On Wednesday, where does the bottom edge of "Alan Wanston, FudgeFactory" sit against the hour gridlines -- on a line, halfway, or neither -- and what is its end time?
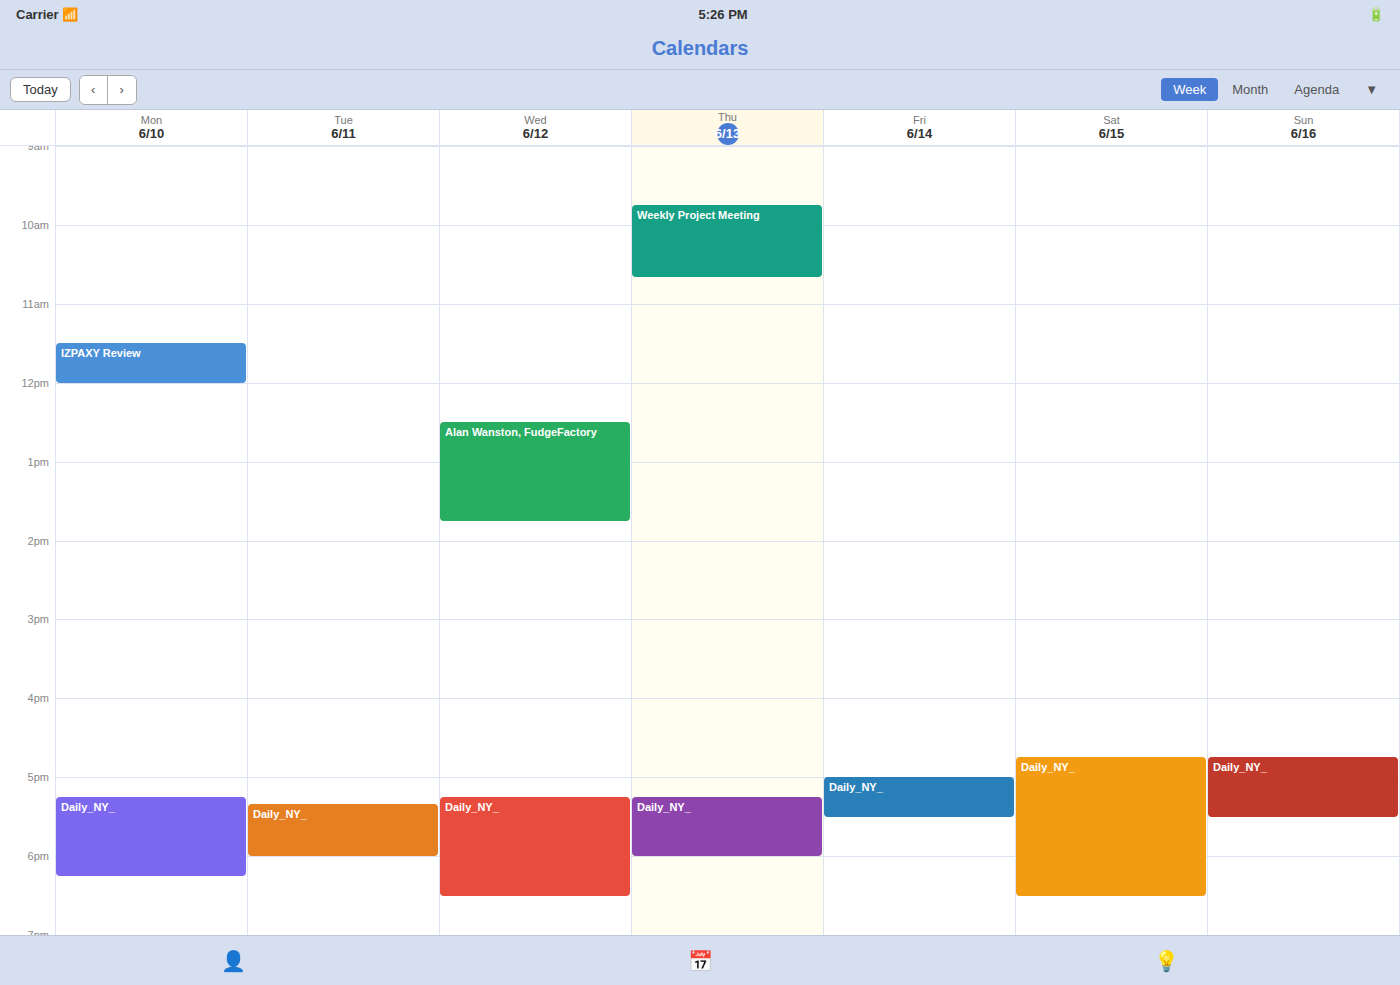
1:45 PM -- neither: three quarters of the way from the 1 PM line to the 2 PM line.